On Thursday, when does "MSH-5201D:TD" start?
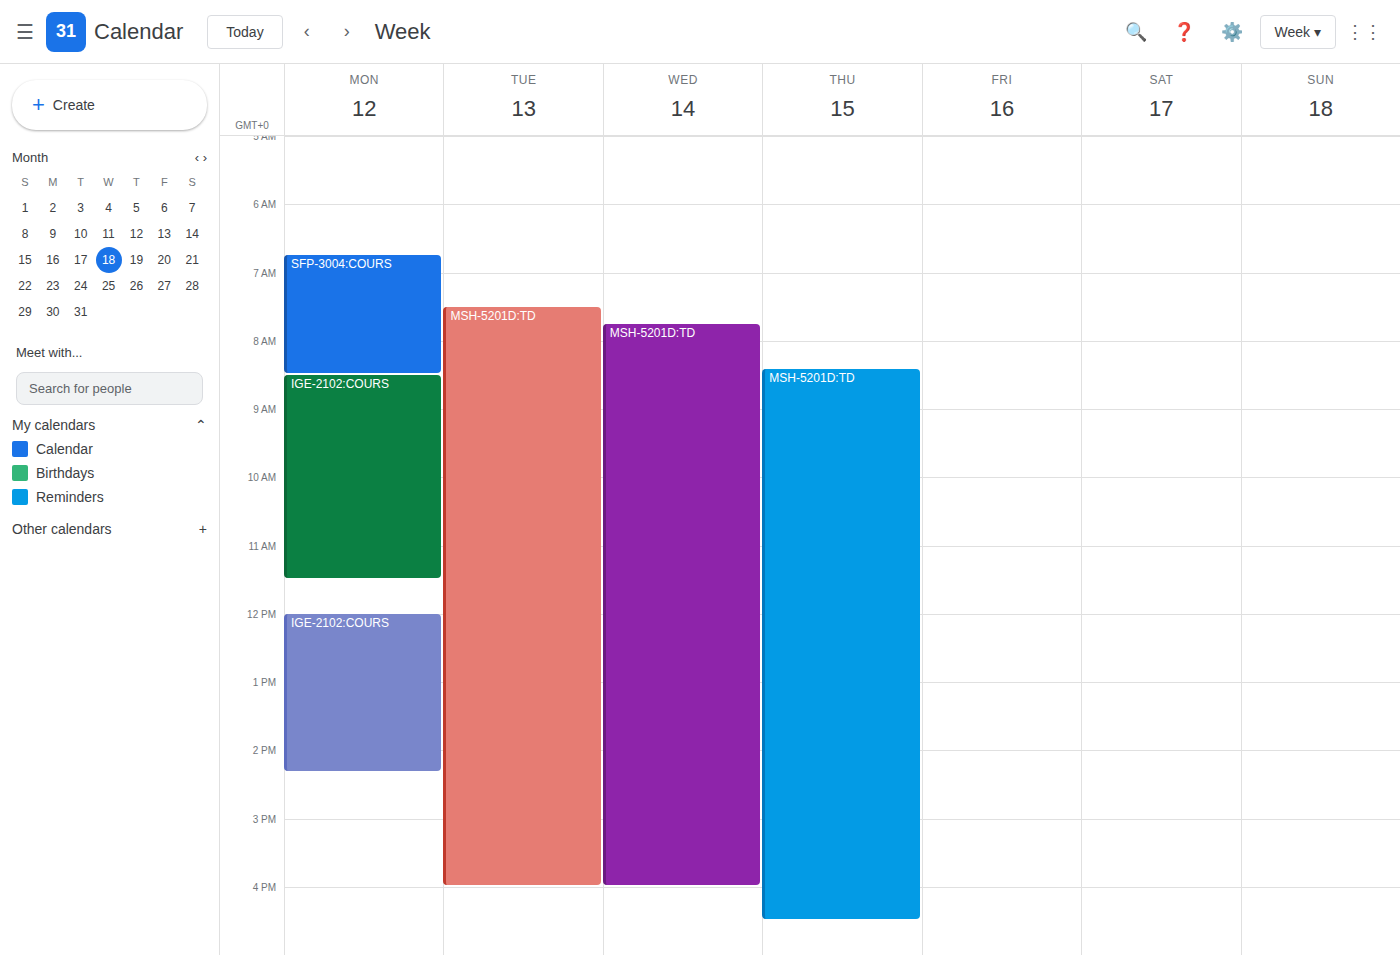
8:25 AM